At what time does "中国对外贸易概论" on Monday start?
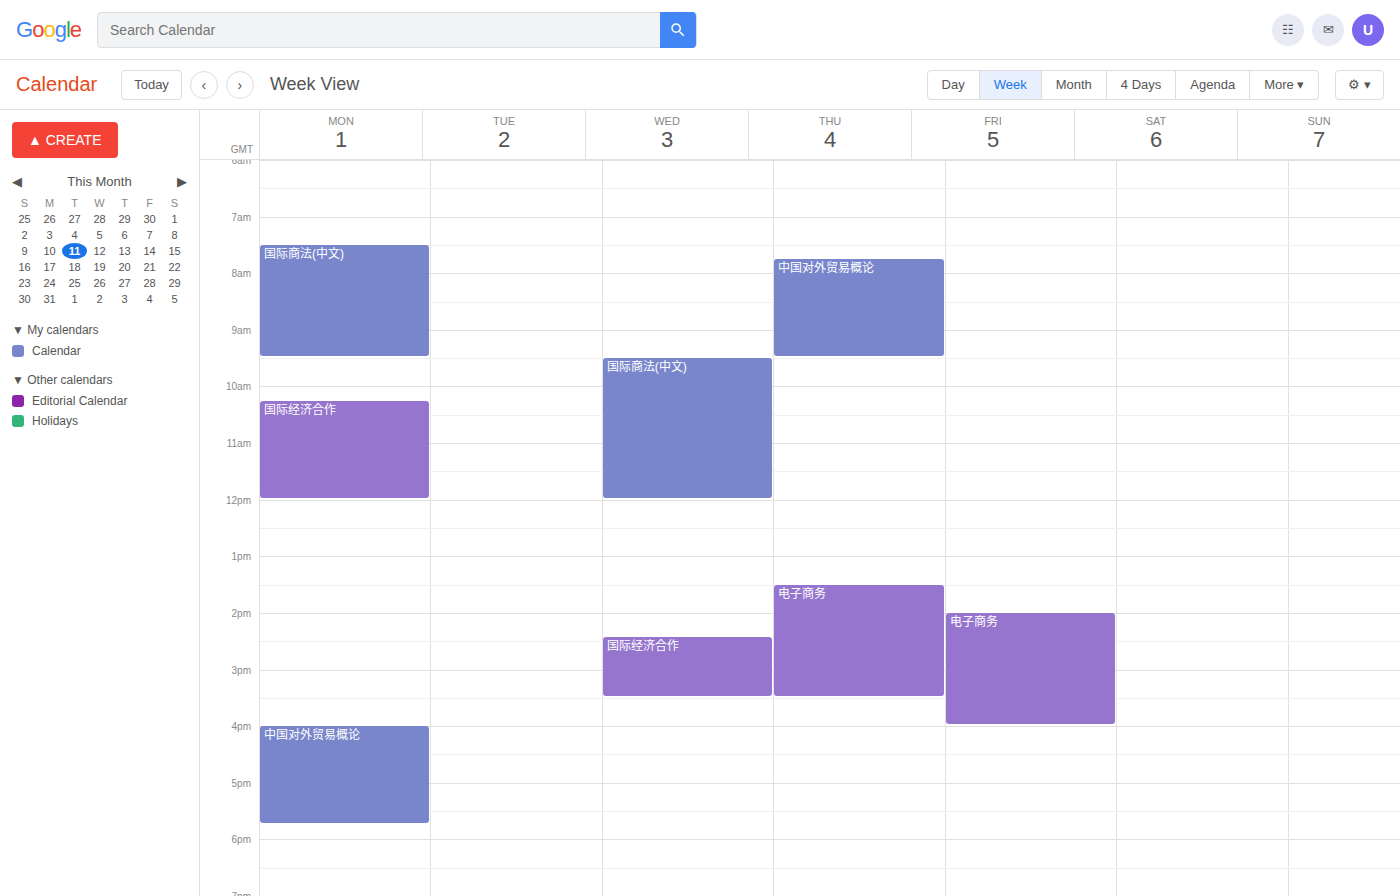
4:00 PM